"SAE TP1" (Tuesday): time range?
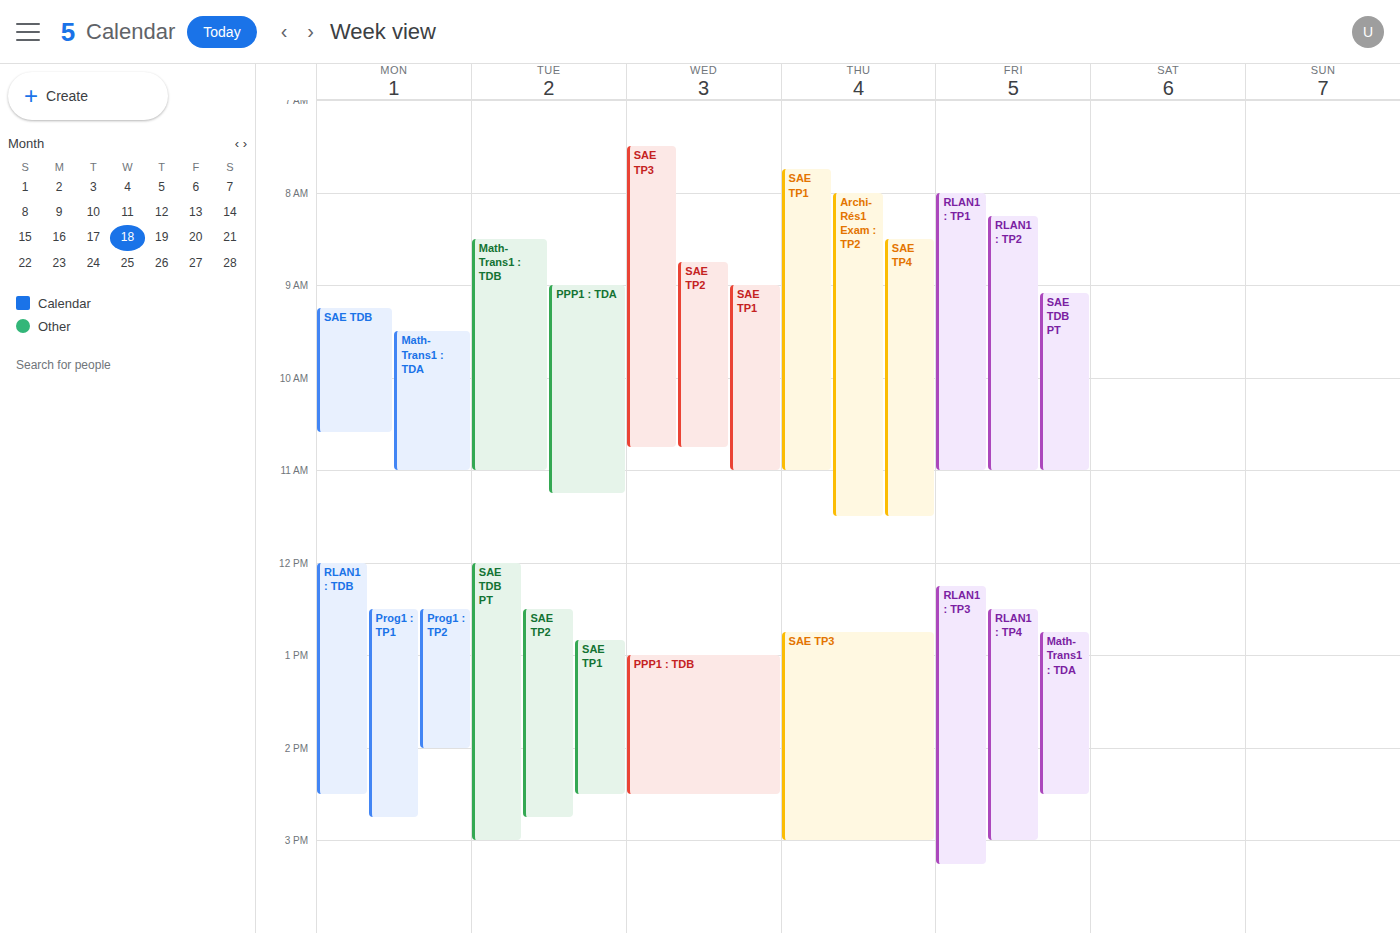
12:50 PM to 2:30 PM